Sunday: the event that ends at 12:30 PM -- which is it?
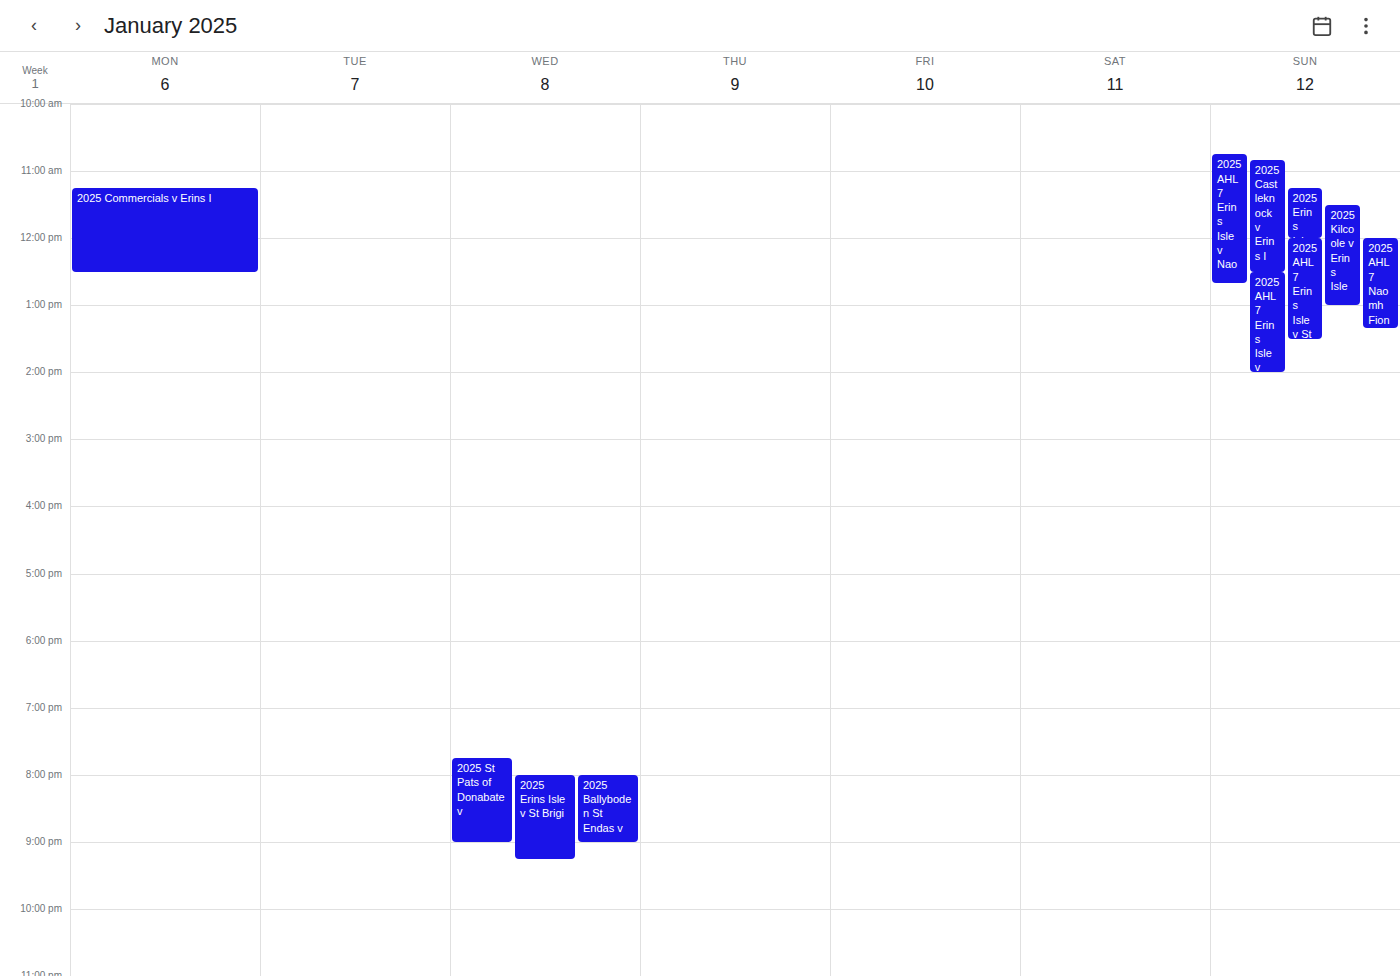
"2025 Castleknock v Erins I"